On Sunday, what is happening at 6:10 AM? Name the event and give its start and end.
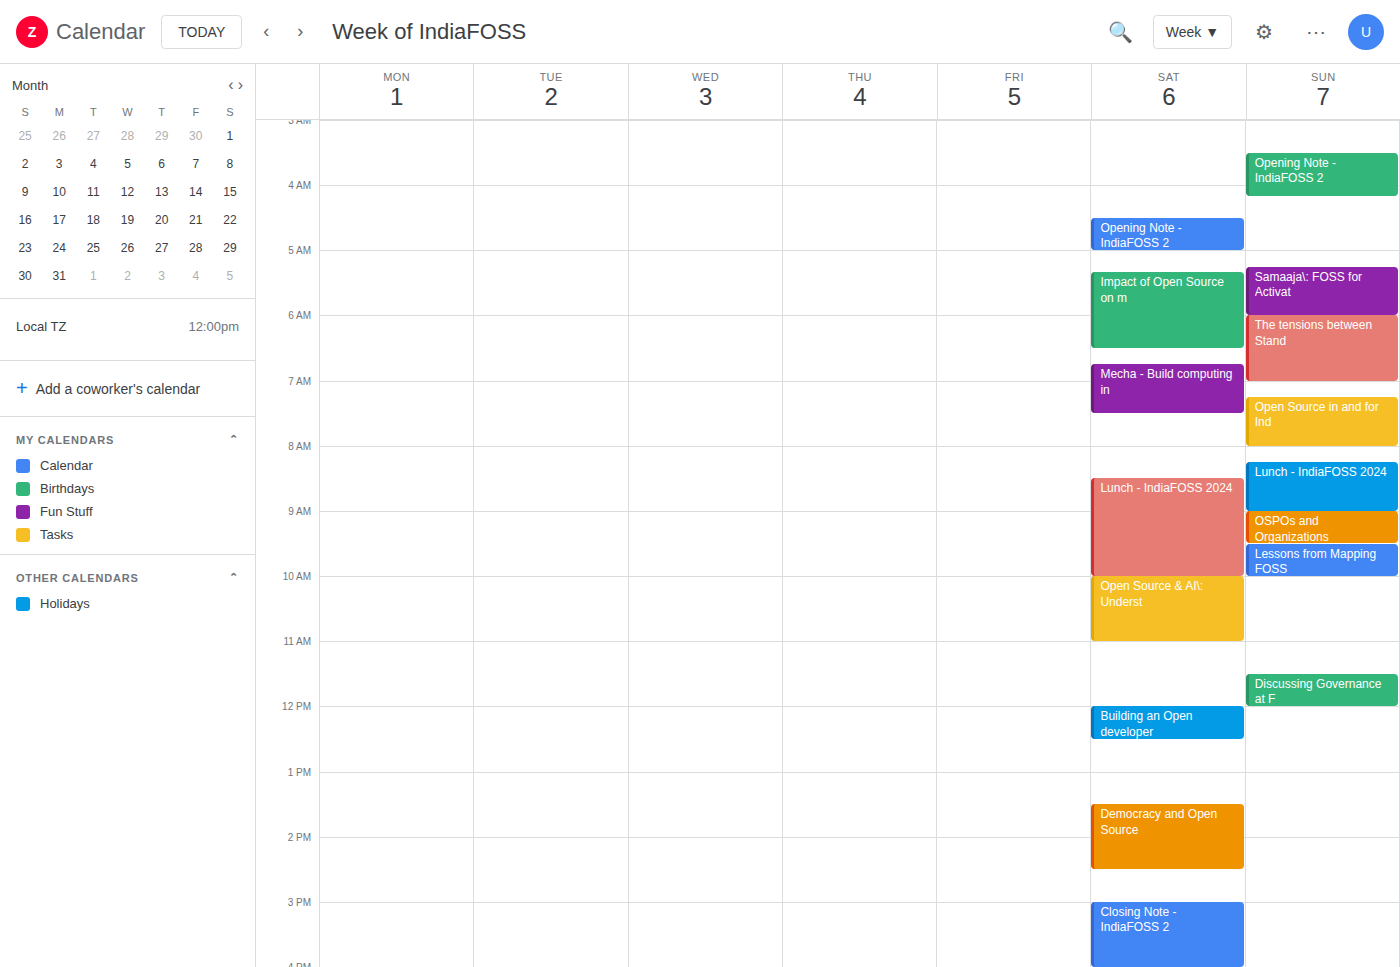
"The tensions between Stand", 6:00 AM to 7:00 AM